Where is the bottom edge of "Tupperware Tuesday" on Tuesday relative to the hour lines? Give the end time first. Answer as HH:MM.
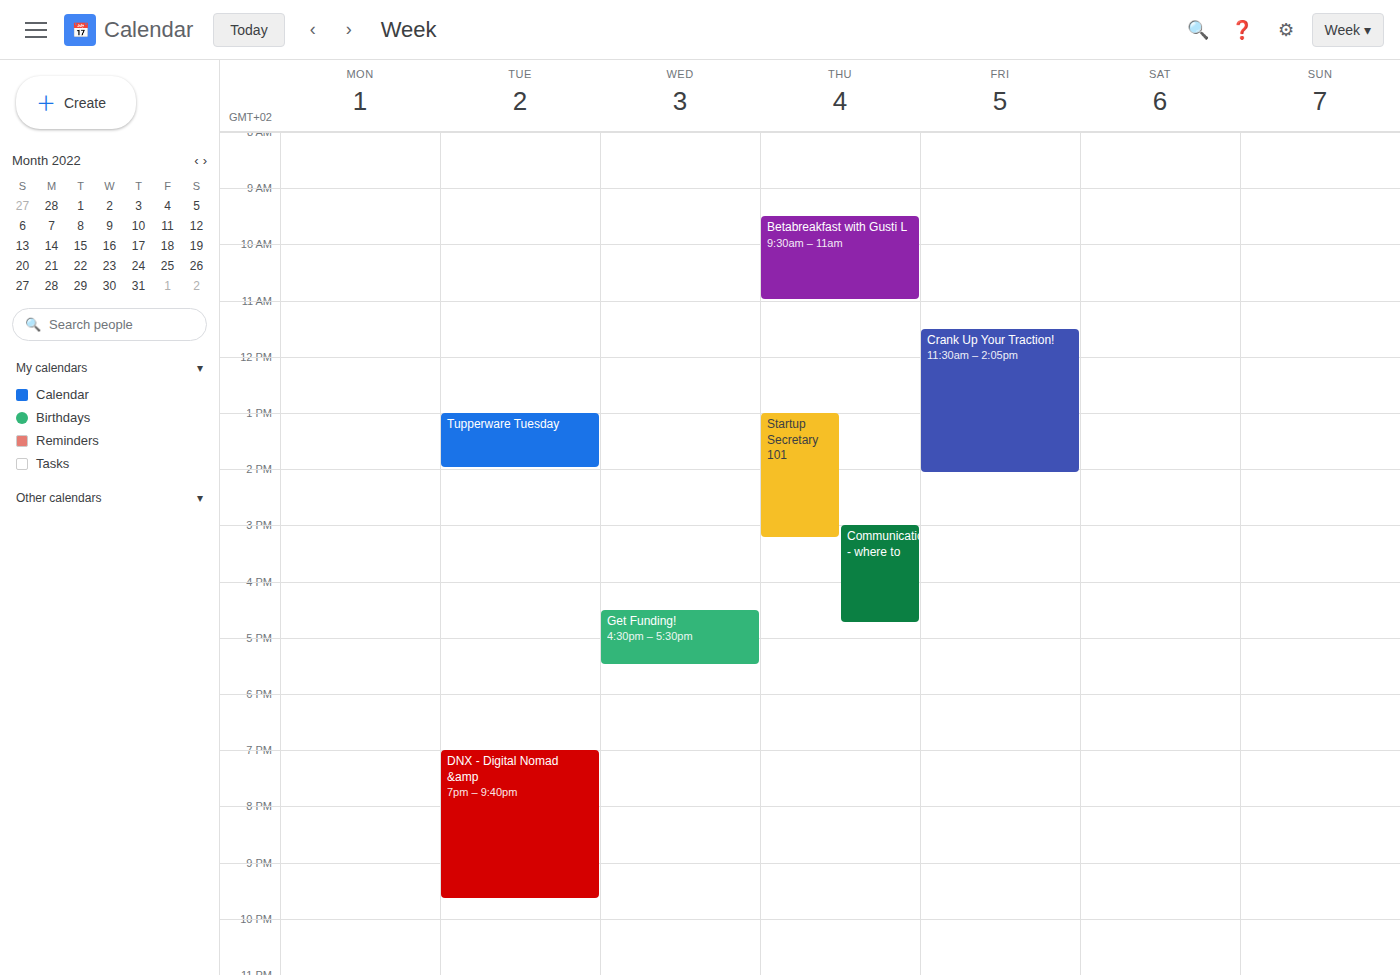
14:00 -- exactly on the 14:00 line.